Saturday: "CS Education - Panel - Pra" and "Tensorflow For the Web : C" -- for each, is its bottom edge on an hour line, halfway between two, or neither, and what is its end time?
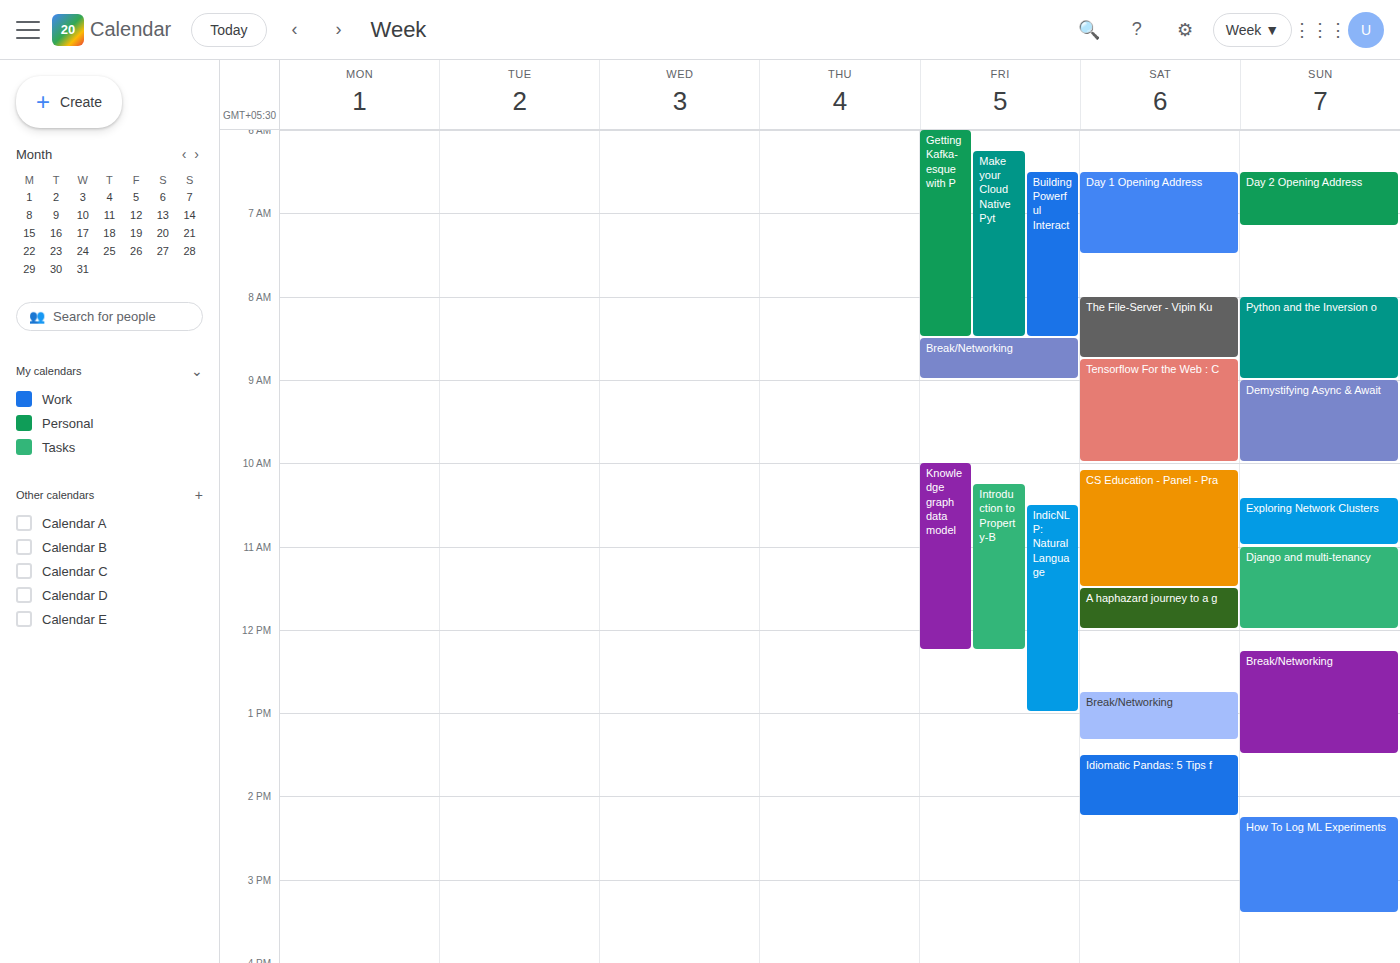
"CS Education - Panel - Pra": 11:30 AM, halfway between the 11 AM and 12 PM lines. "Tensorflow For the Web : C": 10:00 AM, exactly on the 10 AM line.